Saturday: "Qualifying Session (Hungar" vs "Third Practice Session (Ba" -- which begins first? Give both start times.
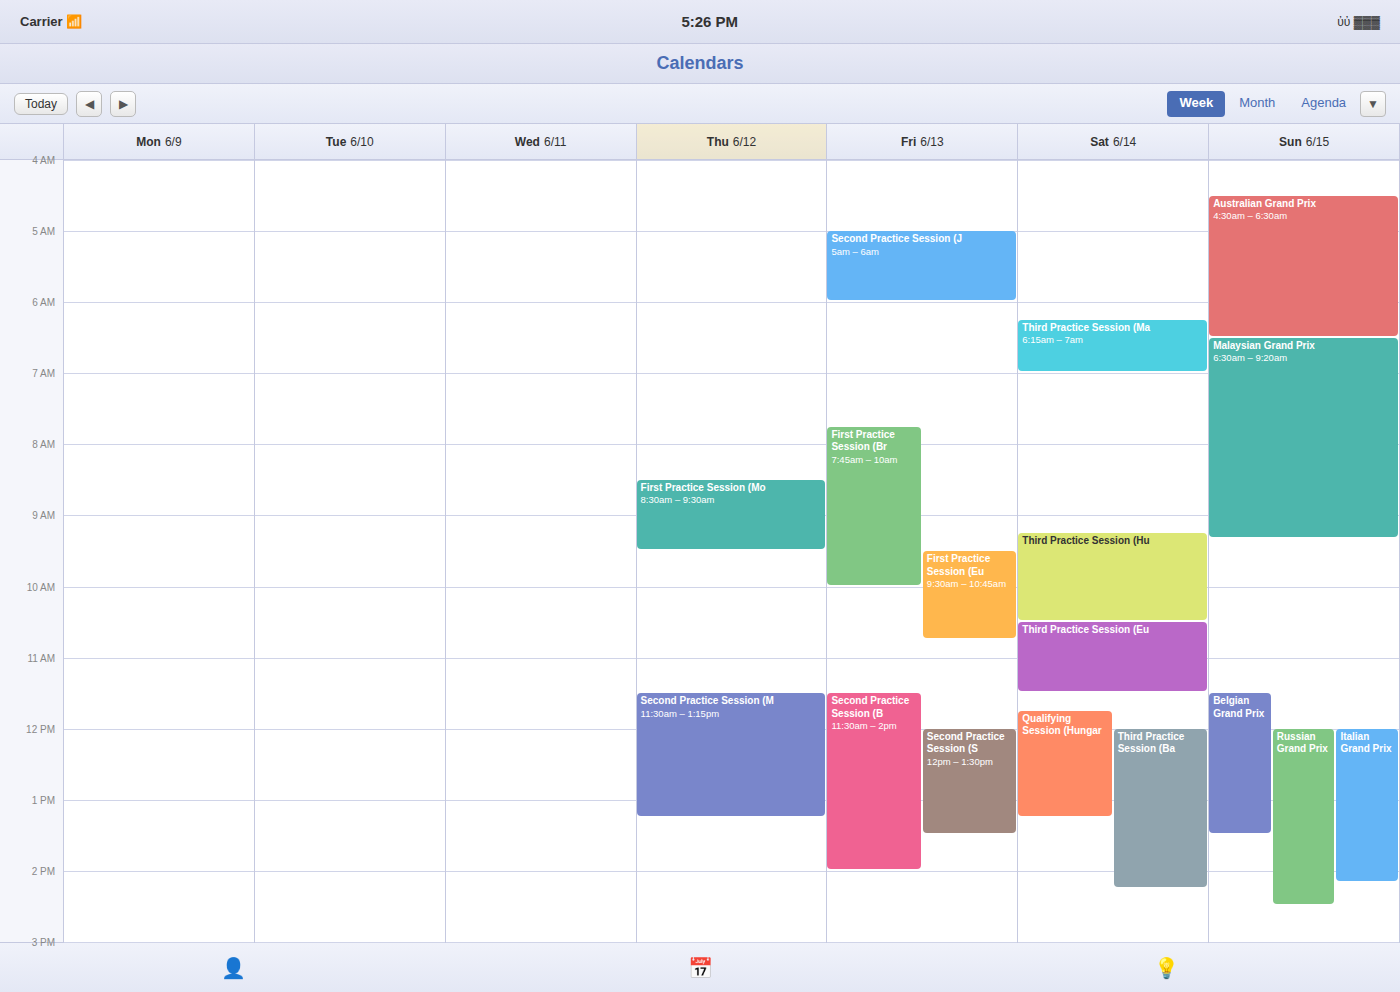
"Qualifying Session (Hungar" 11:45 AM; "Third Practice Session (Ba" 12:00 PM.